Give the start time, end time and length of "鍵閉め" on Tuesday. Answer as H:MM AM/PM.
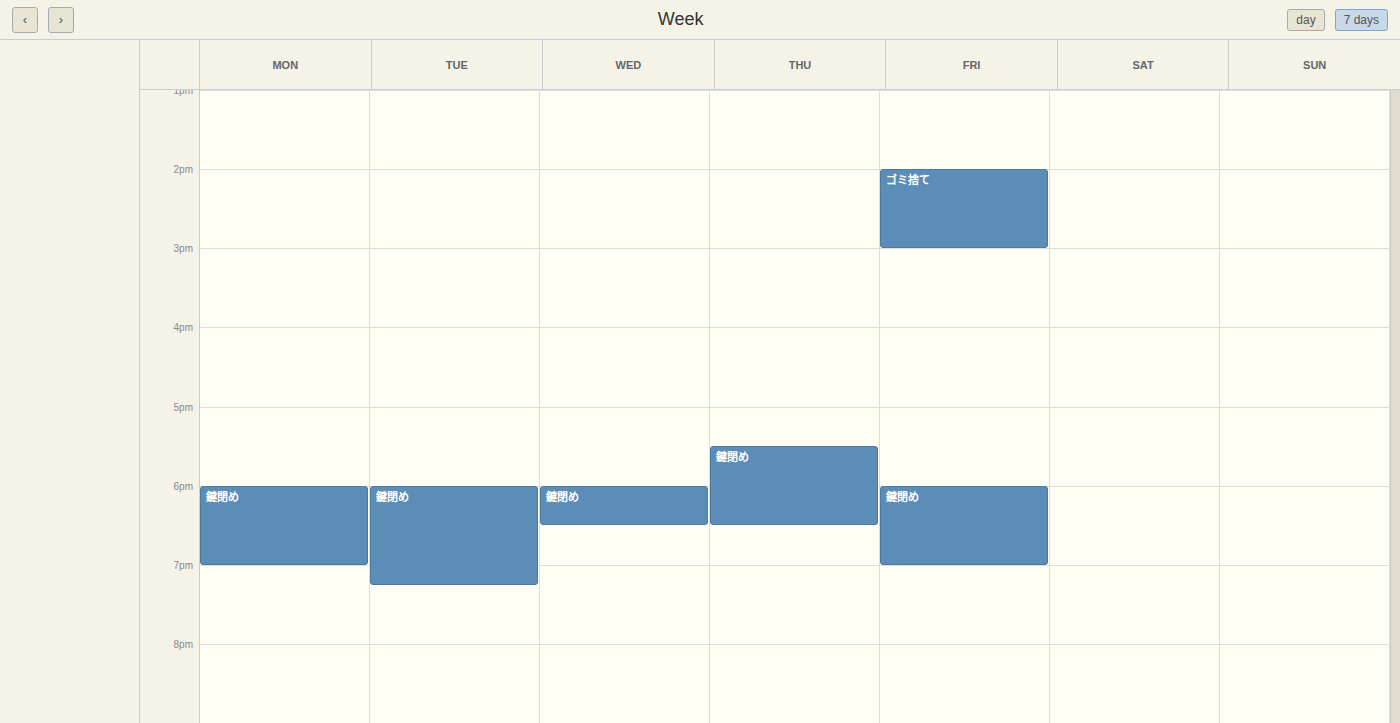
6:00 PM to 7:15 PM, 1 hour 15 minutes